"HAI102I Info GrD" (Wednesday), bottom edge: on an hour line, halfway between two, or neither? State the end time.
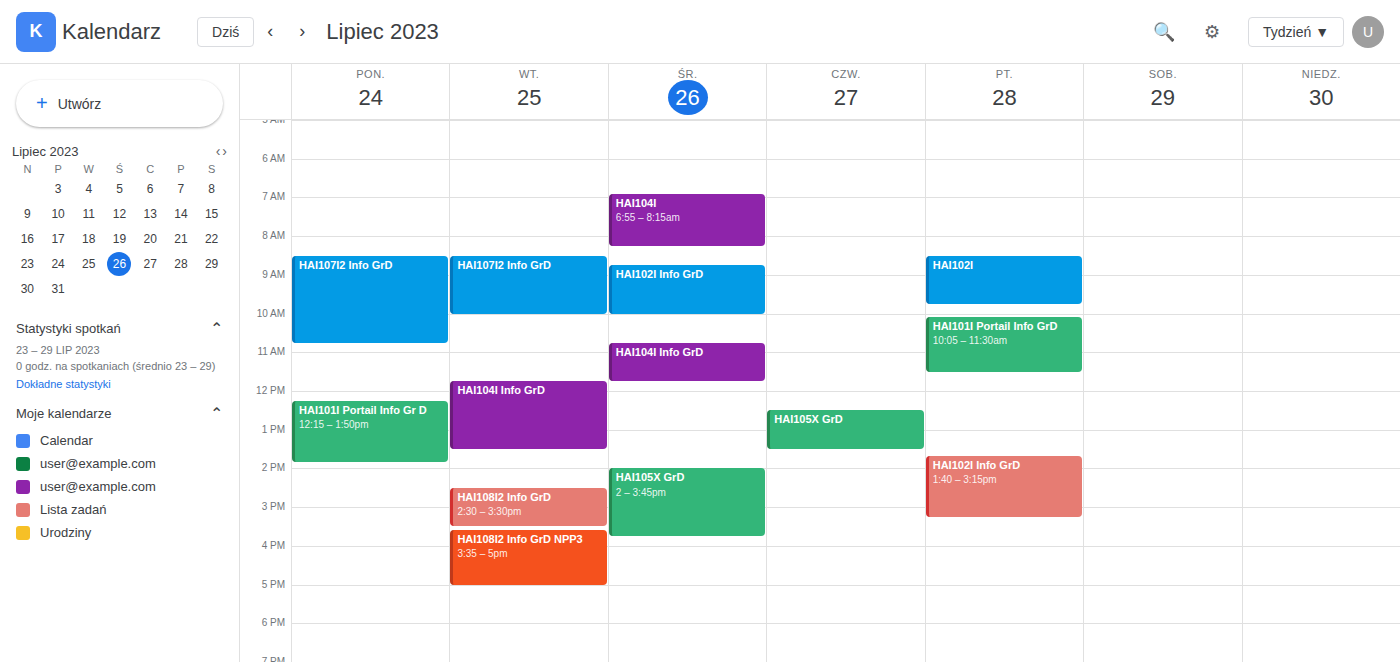
10:00 AM -- exactly on the 10 AM line.